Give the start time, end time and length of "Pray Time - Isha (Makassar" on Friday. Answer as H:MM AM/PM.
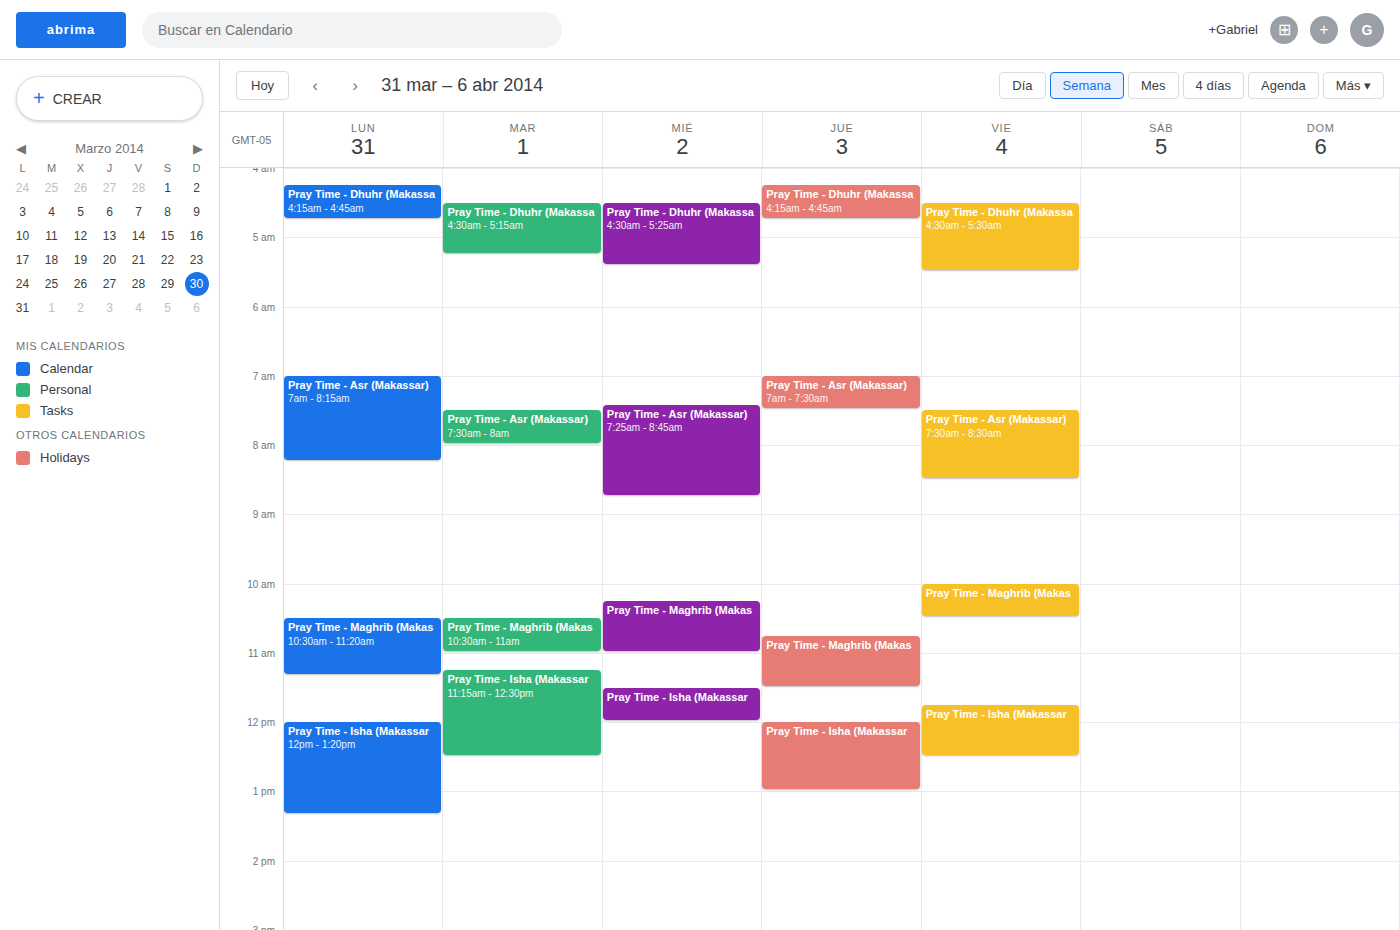
11:45 AM to 12:30 PM, 45 minutes